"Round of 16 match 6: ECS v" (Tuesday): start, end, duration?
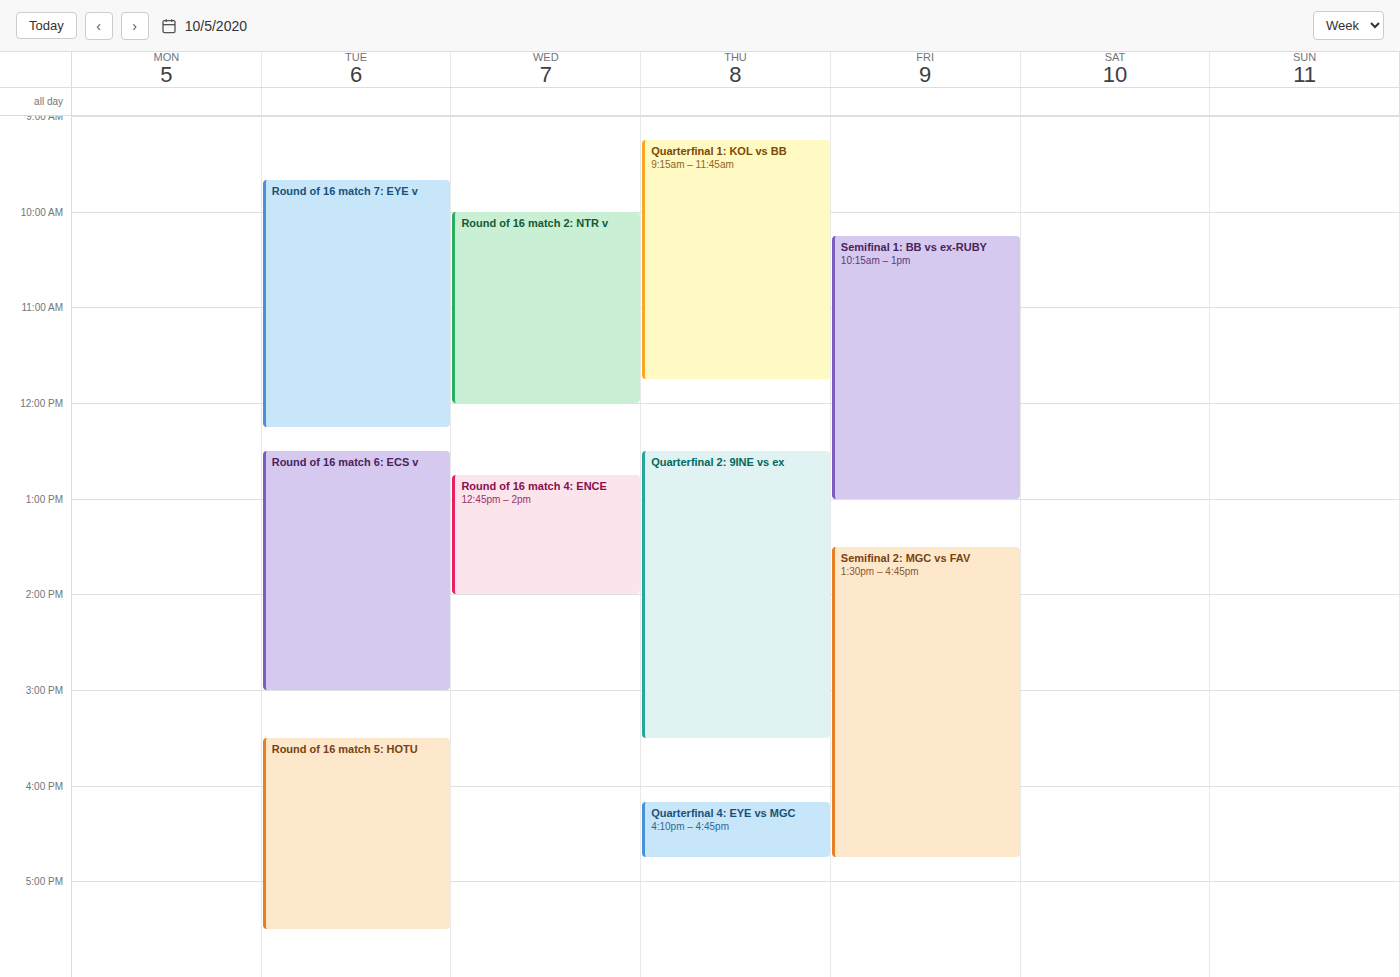
12:30 PM to 3:00 PM, 2 hours 30 minutes